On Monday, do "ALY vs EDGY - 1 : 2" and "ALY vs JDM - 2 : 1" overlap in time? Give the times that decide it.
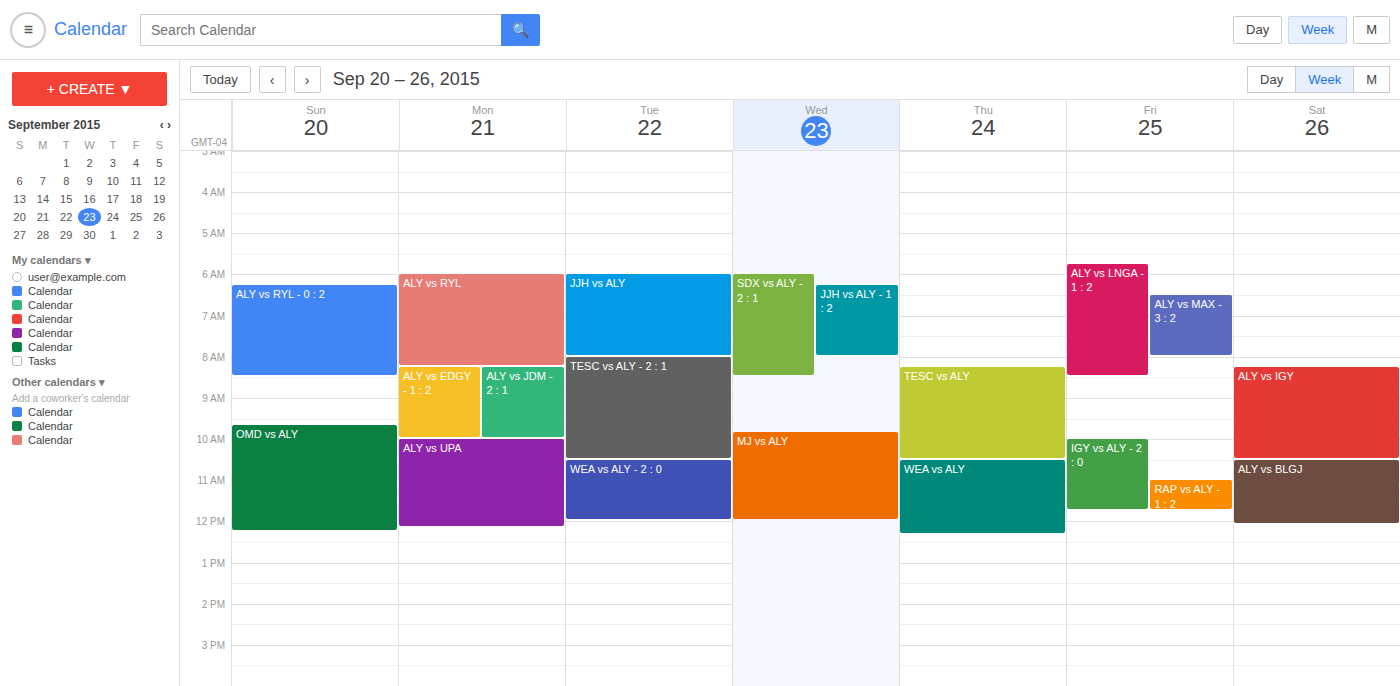
"ALY vs EDGY - 1 : 2" runs 8:15 AM to 10:00 AM, inside "ALY vs JDM - 2 : 1" -- they overlap.